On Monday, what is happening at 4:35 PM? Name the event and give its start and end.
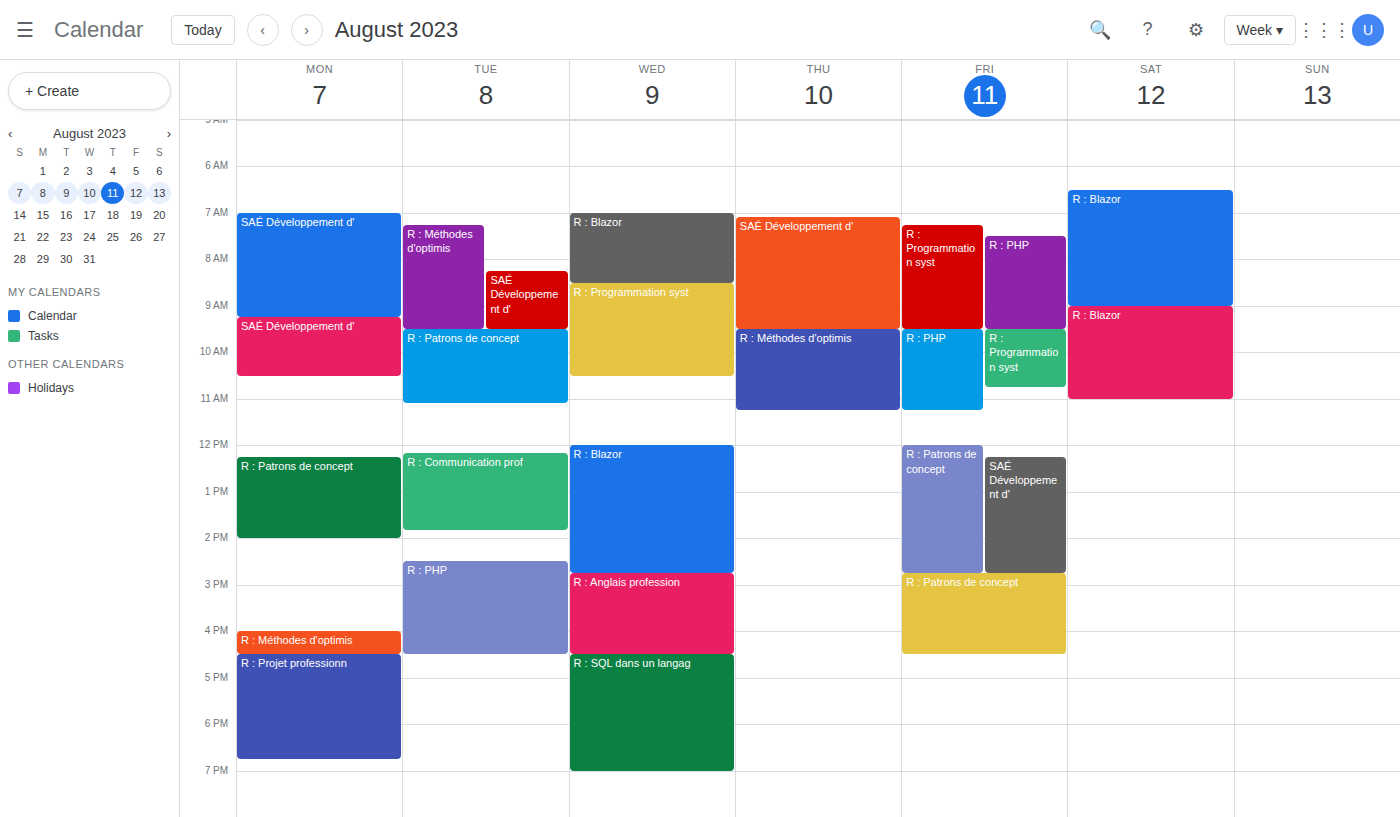
"R : Projet professionn", 4:30 PM to 6:45 PM